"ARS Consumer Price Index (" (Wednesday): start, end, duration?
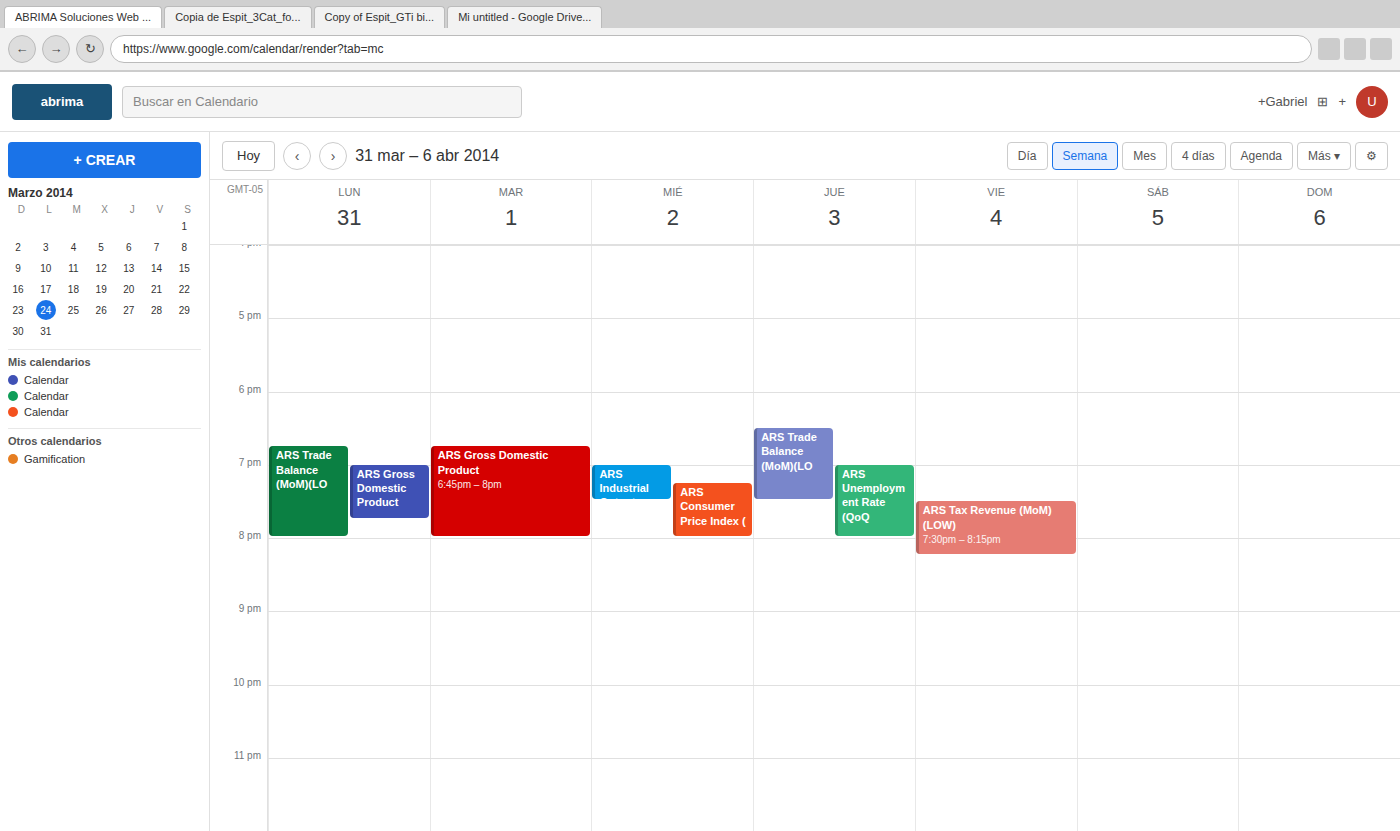
7:15 PM to 8:00 PM, 45 minutes